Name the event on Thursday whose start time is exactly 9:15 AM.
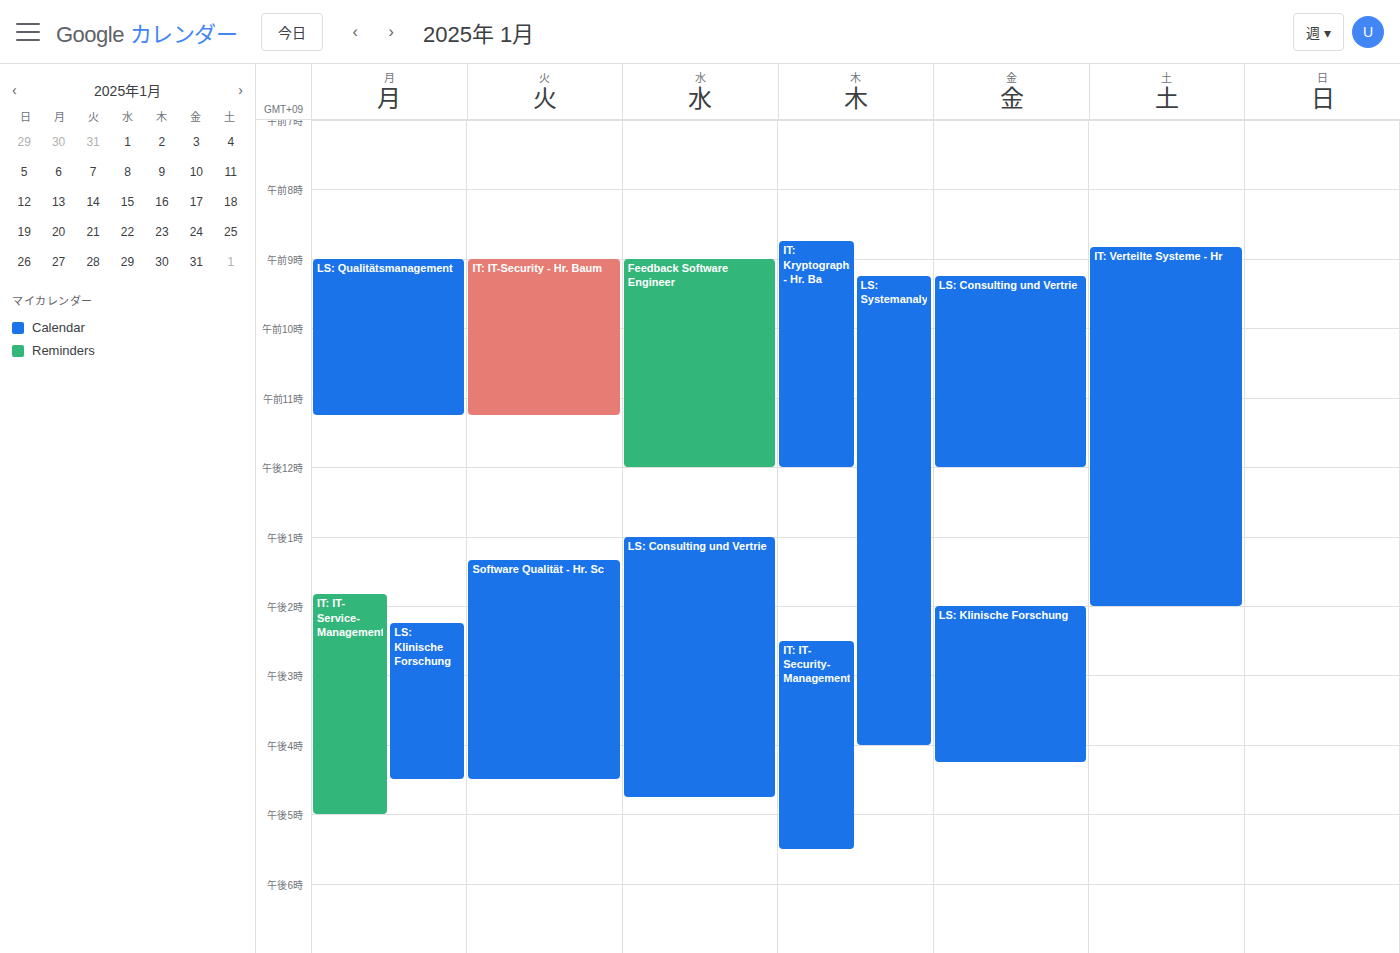
"LS: Systemanalyse+Simulati"